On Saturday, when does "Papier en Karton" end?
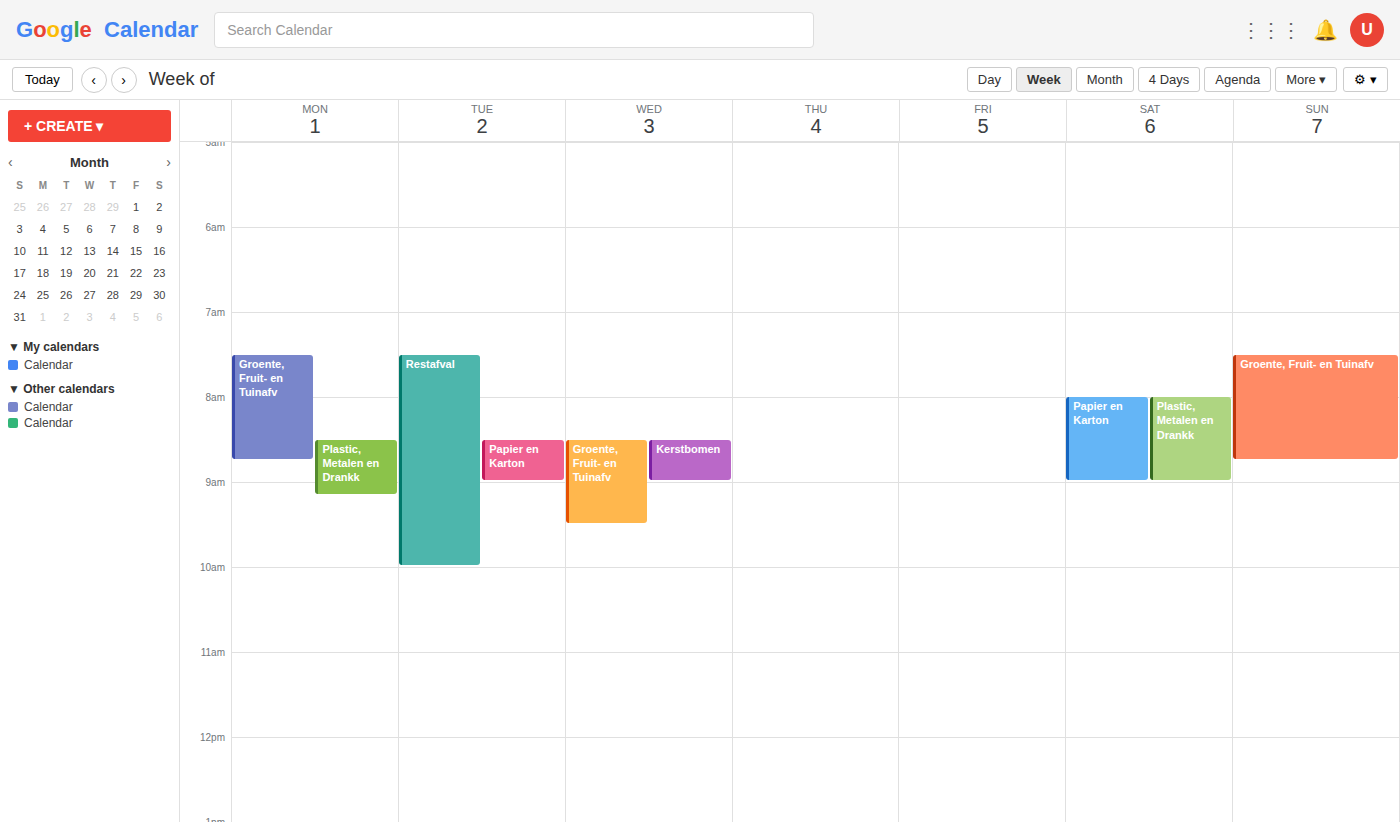
9:00 AM